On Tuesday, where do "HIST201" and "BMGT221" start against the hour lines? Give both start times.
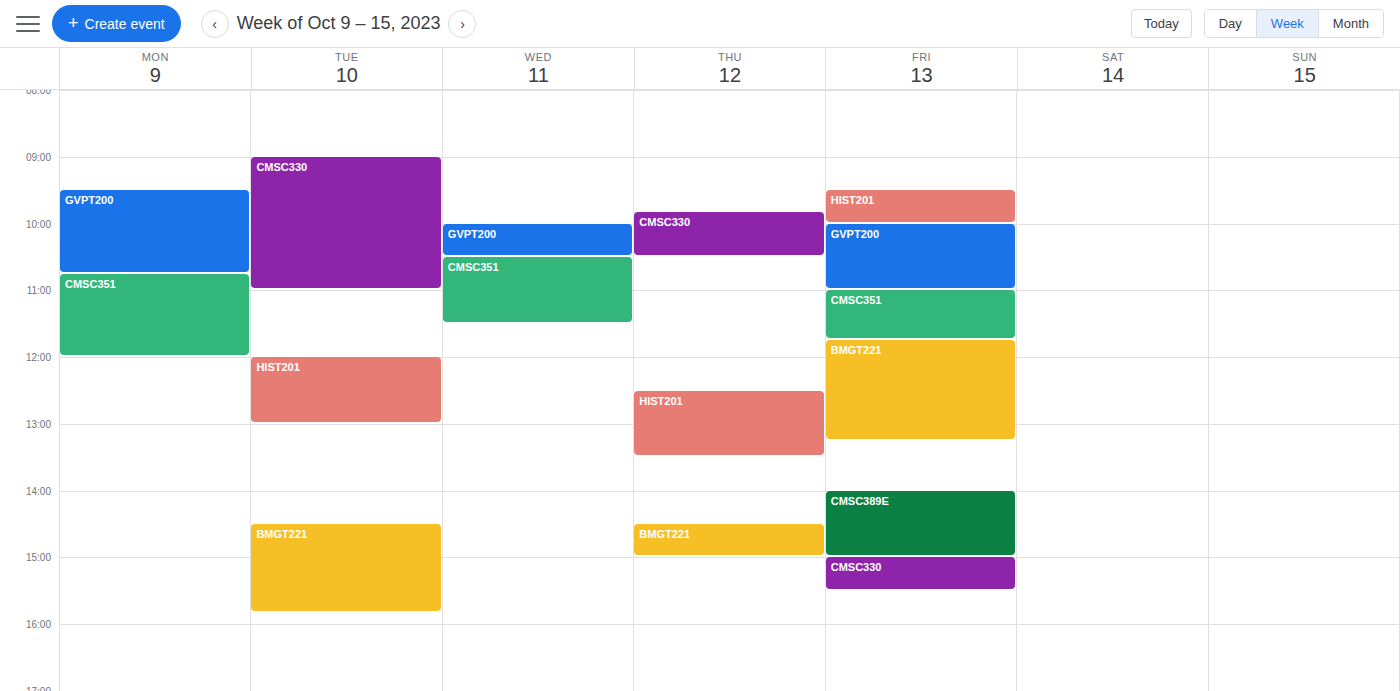
"HIST201": 12:00, exactly on the 12:00 line. "BMGT221": 14:30, halfway between the 14:00 and 15:00 lines.